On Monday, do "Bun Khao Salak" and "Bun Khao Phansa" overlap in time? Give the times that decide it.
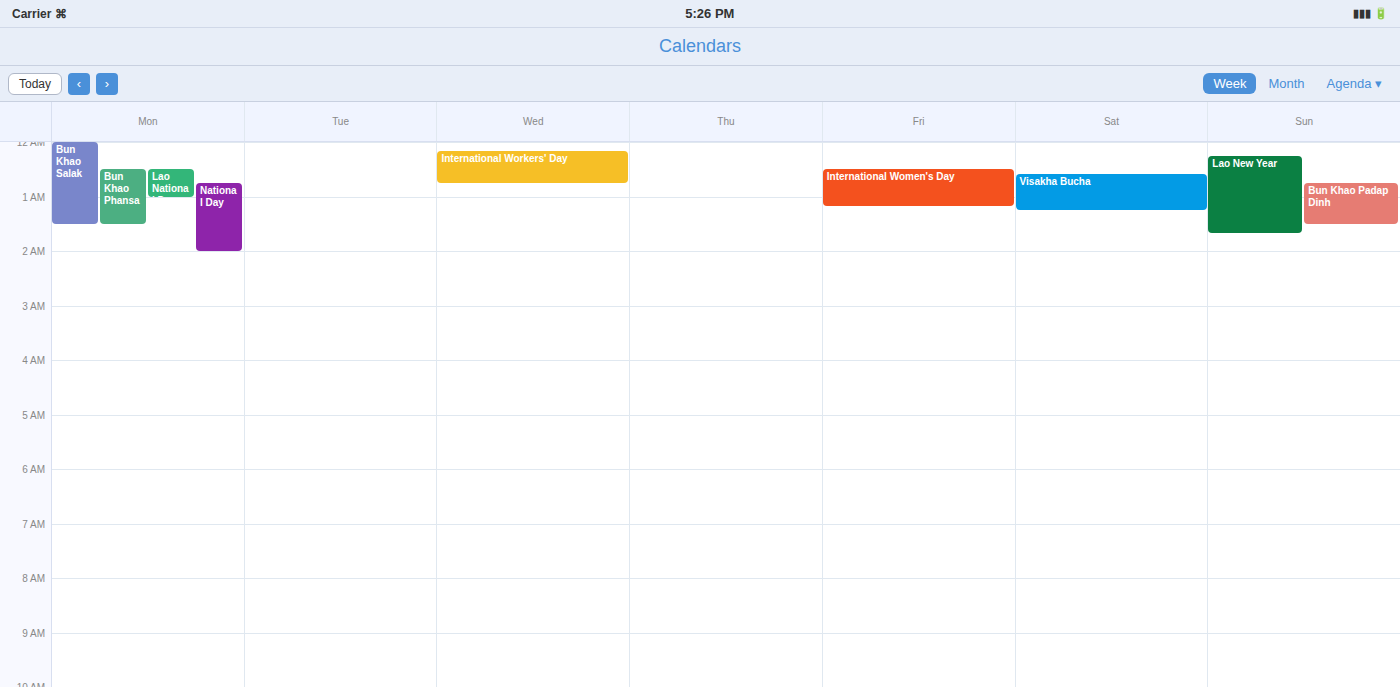
"Bun Khao Phansa" runs 12:30 AM to 1:30 AM, inside "Bun Khao Salak" -- they overlap.